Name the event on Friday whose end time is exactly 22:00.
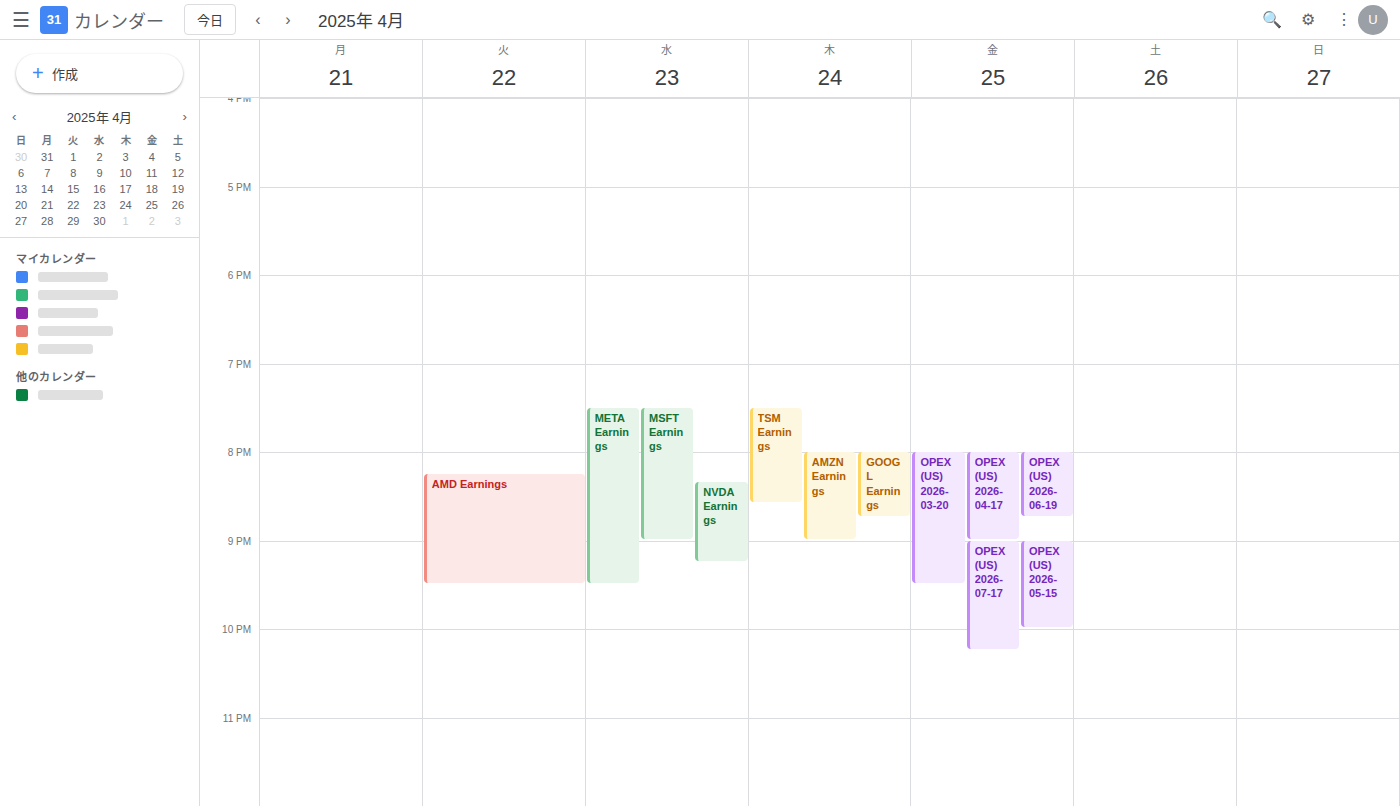
"OPEX (US) 2026-05-15"